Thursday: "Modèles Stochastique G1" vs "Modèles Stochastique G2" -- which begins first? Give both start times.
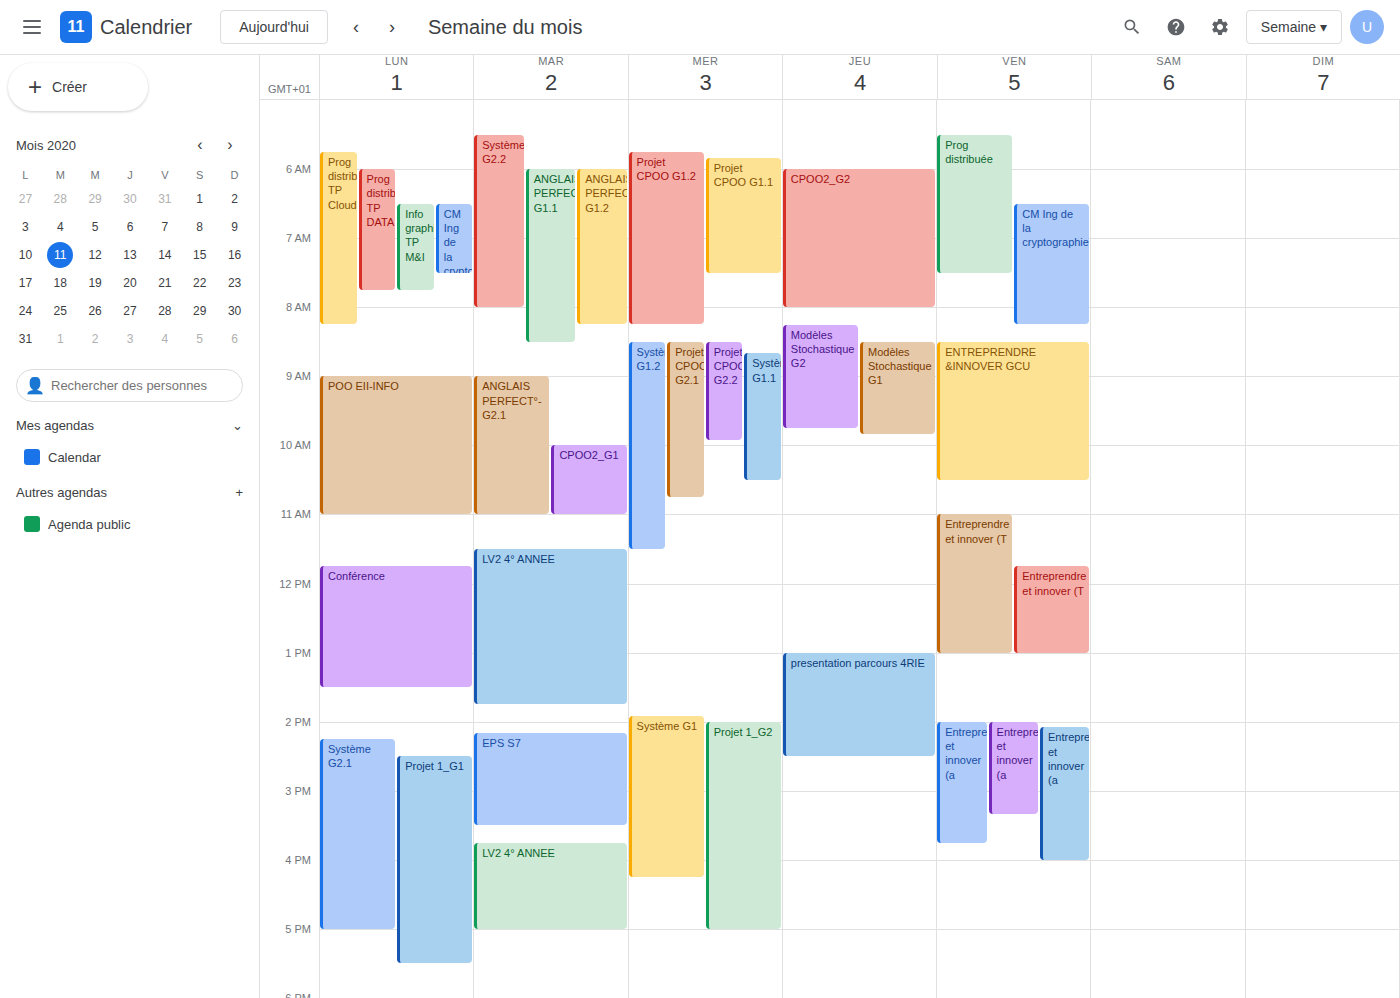
"Modèles Stochastique G2" 8:15 AM; "Modèles Stochastique G1" 8:30 AM.